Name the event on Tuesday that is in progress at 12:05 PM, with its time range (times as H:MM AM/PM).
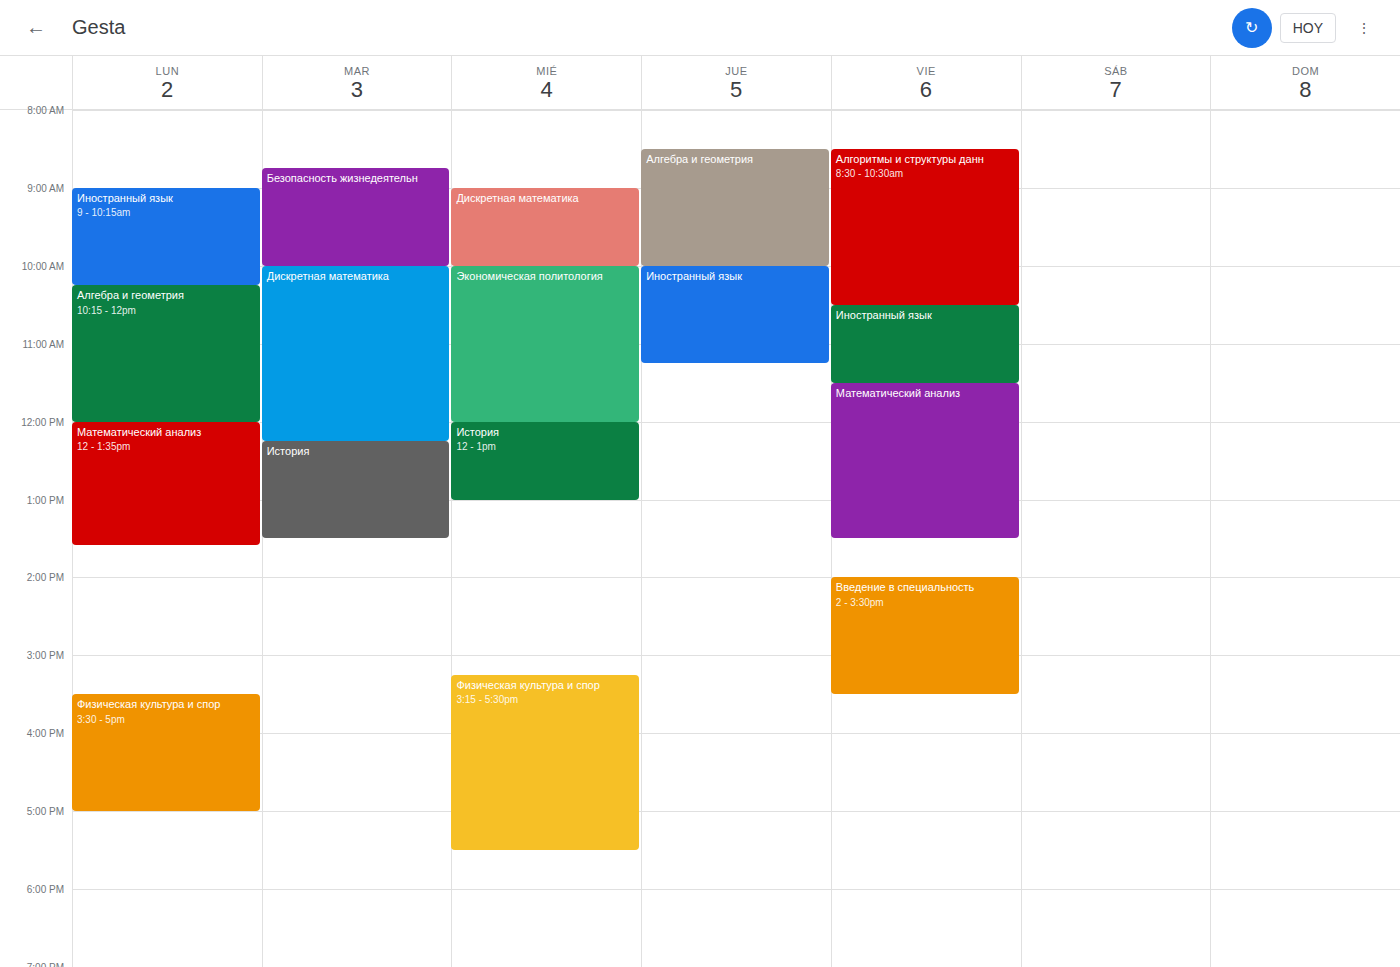
"Дискретная математика", 10:00 AM to 12:15 PM